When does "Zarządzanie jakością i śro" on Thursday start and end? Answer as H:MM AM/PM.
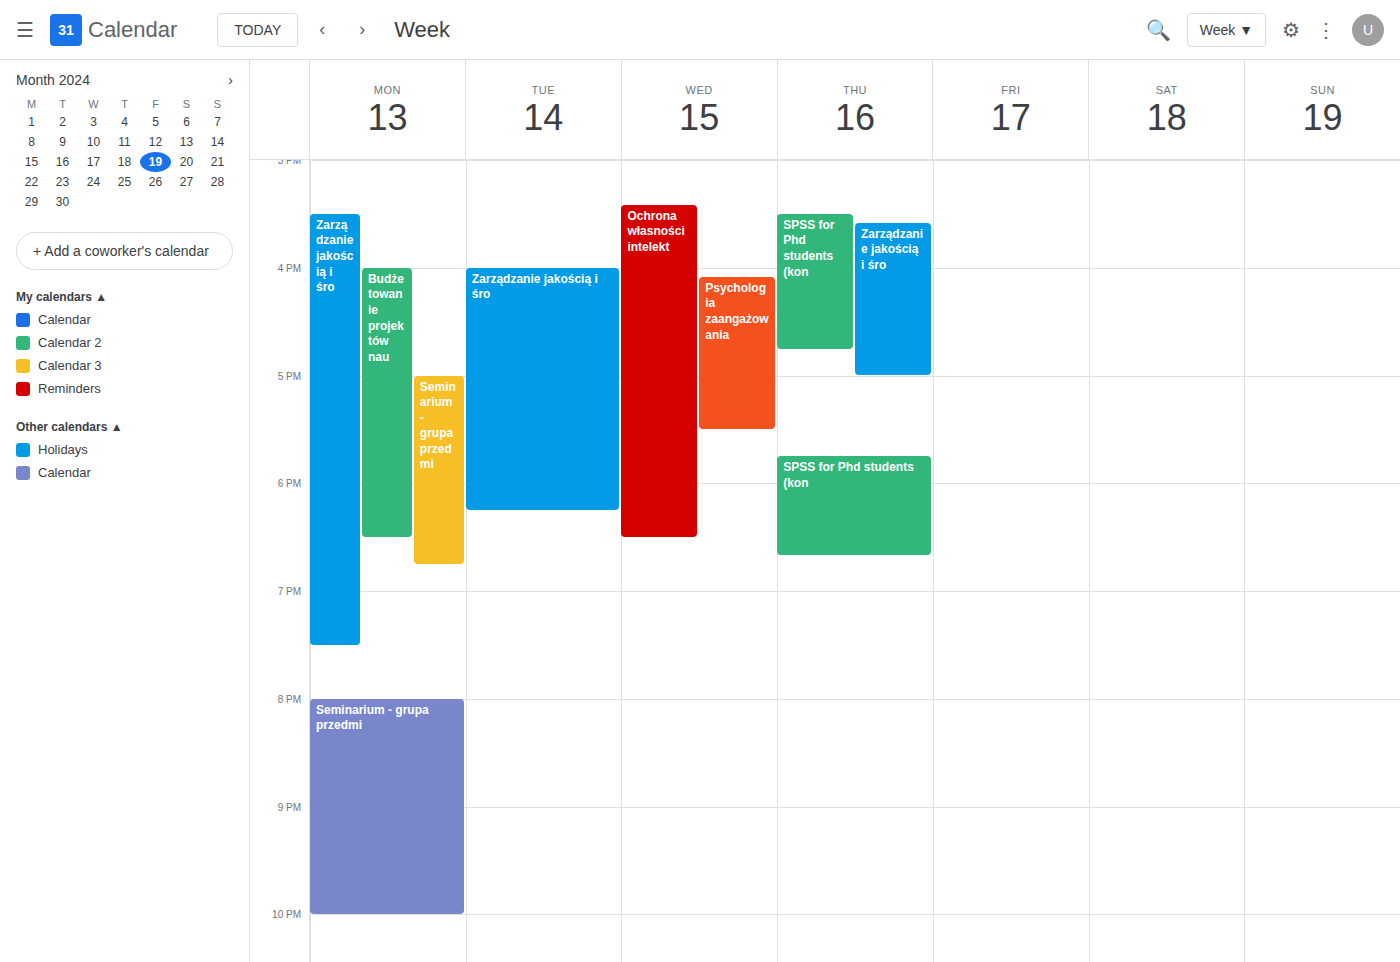
3:35 PM to 5:00 PM